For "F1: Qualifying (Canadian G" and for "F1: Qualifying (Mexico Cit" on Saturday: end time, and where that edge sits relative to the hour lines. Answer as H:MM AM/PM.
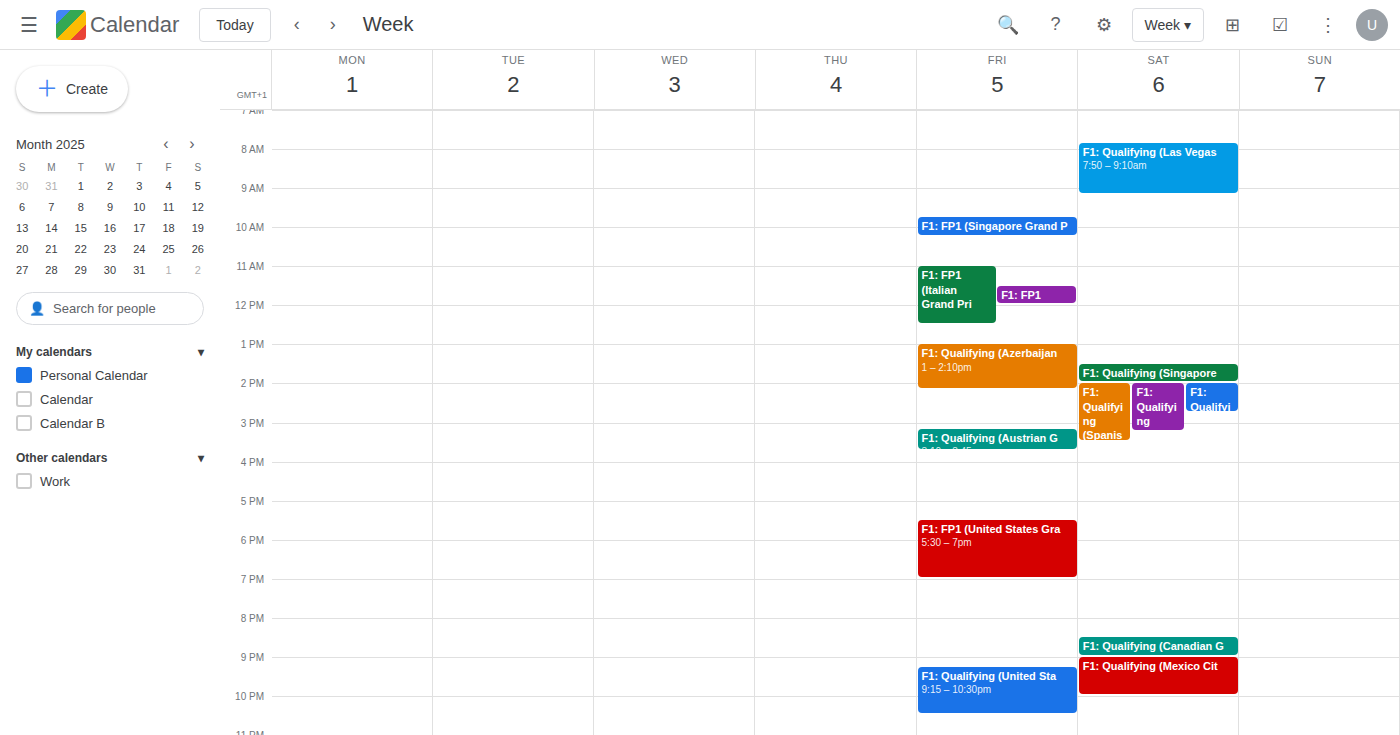
"F1: Qualifying (Canadian G": 9:00 PM, exactly on the 9 PM line. "F1: Qualifying (Mexico Cit": 10:00 PM, exactly on the 10 PM line.